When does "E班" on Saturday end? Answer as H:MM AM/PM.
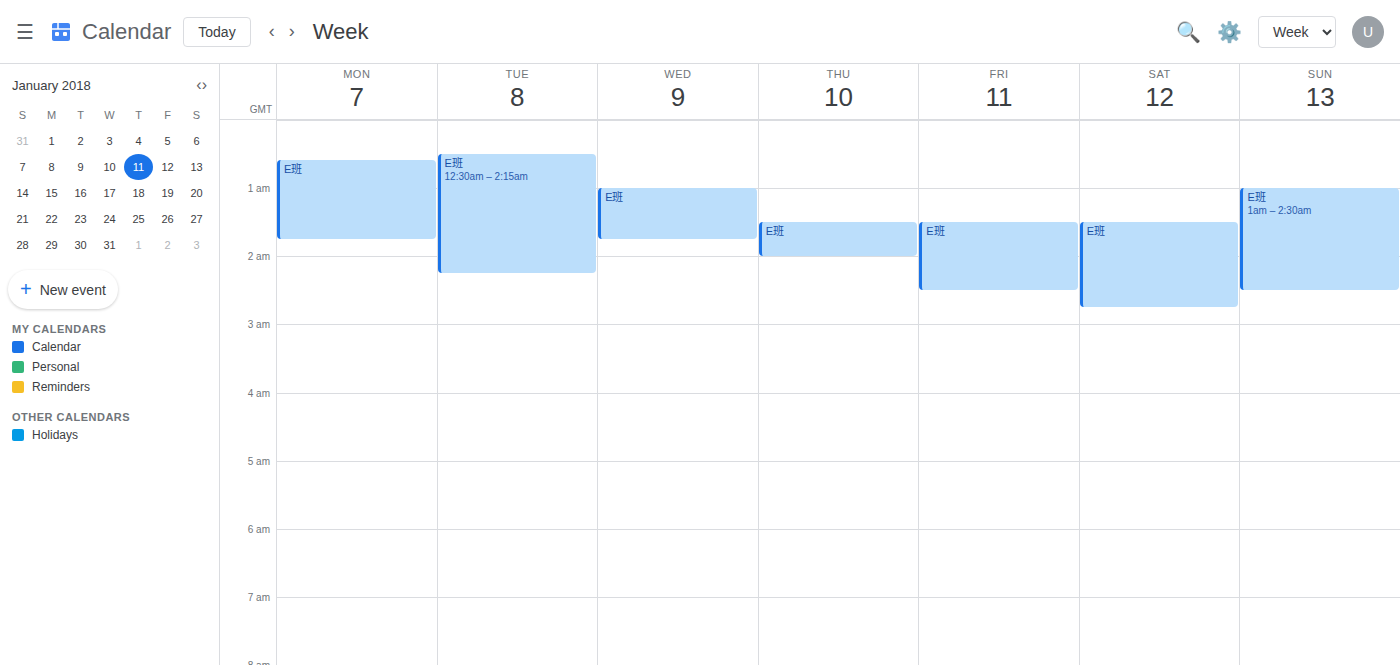
2:45 AM